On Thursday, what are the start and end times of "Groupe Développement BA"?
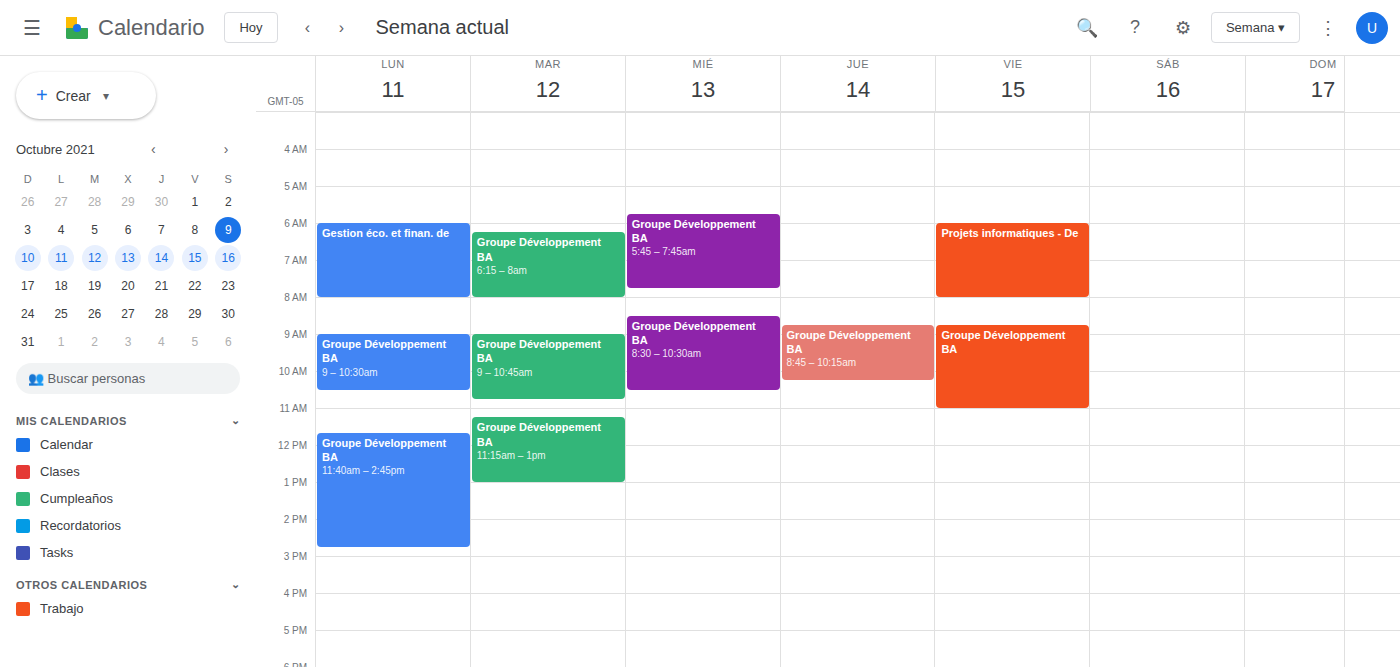
8:45 AM to 10:15 AM